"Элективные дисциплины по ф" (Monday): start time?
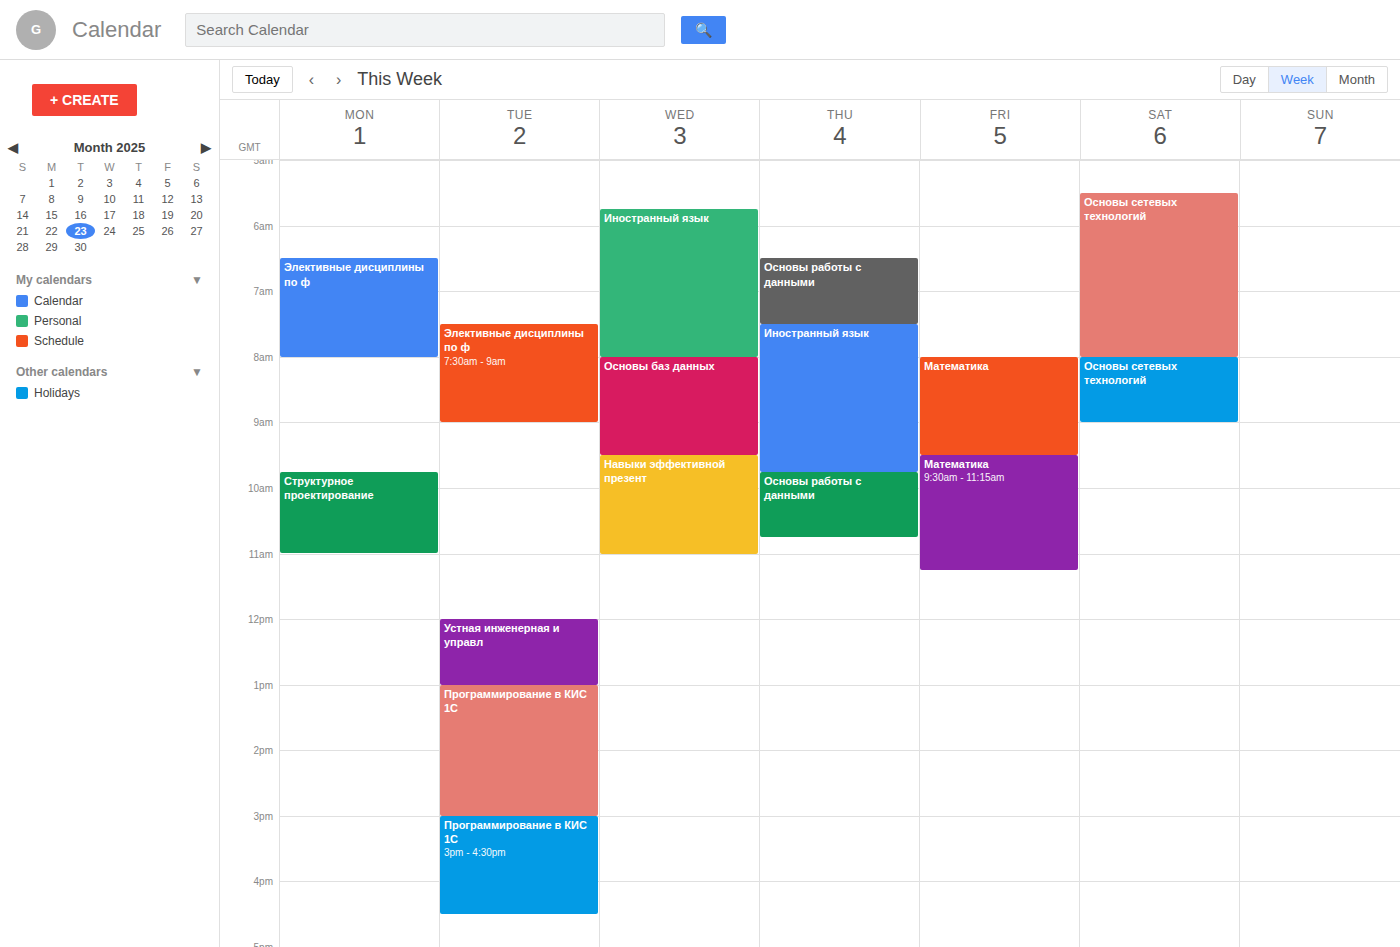
6:30 AM